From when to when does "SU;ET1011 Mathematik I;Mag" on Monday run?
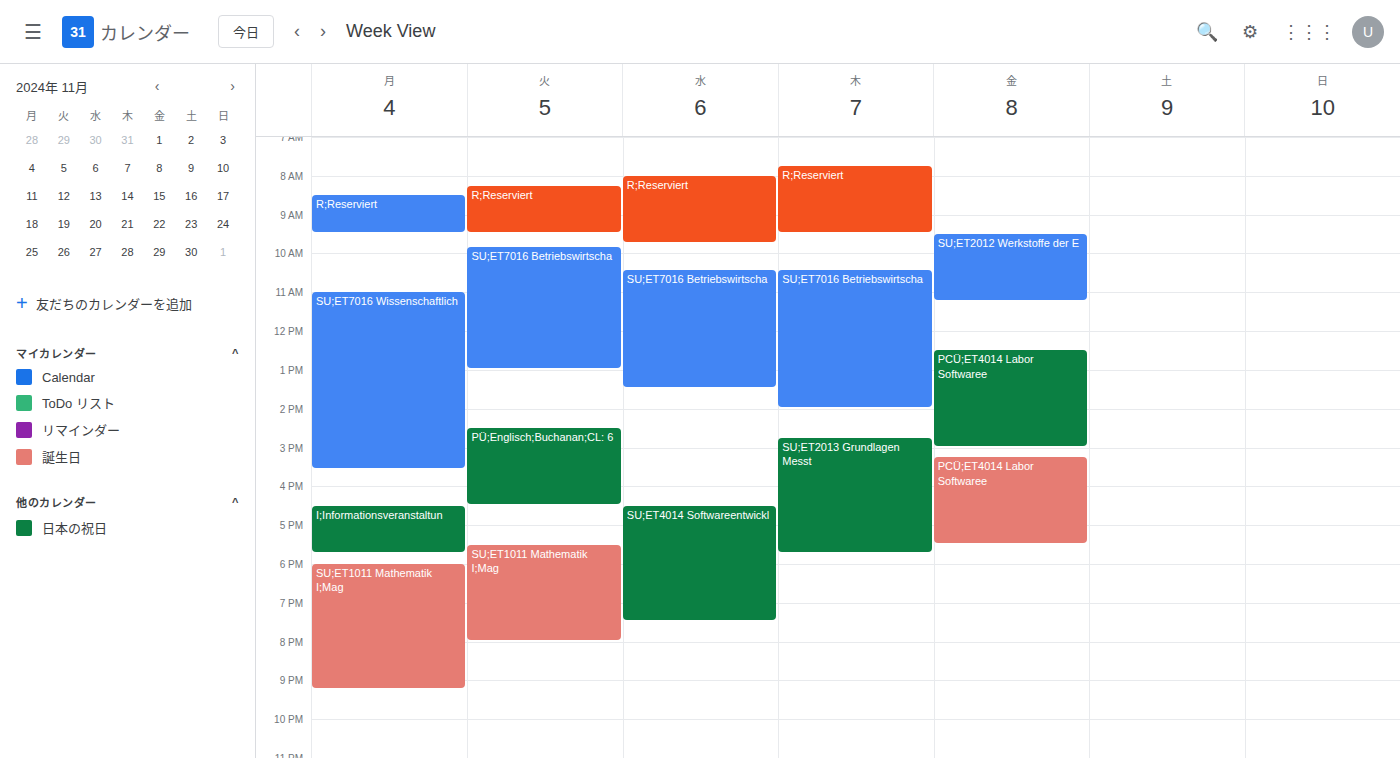
6:00 PM to 9:15 PM